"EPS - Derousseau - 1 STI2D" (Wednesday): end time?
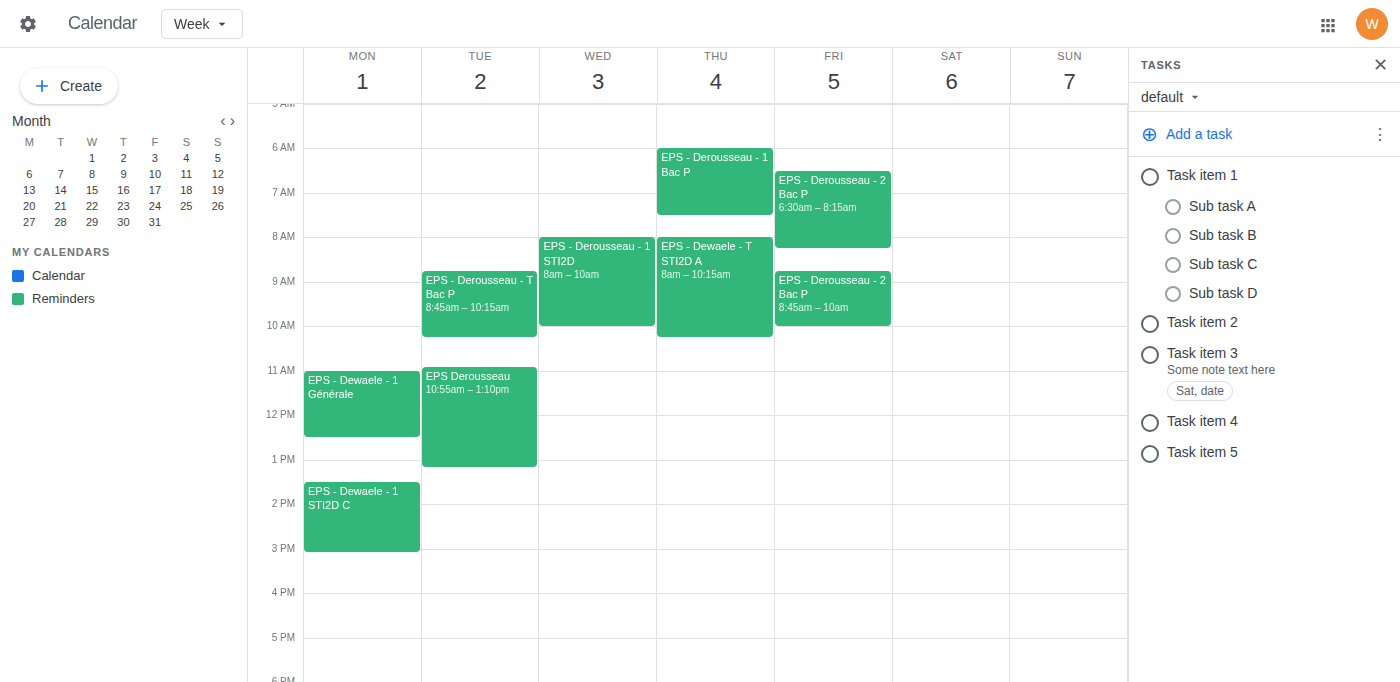
10:00 AM